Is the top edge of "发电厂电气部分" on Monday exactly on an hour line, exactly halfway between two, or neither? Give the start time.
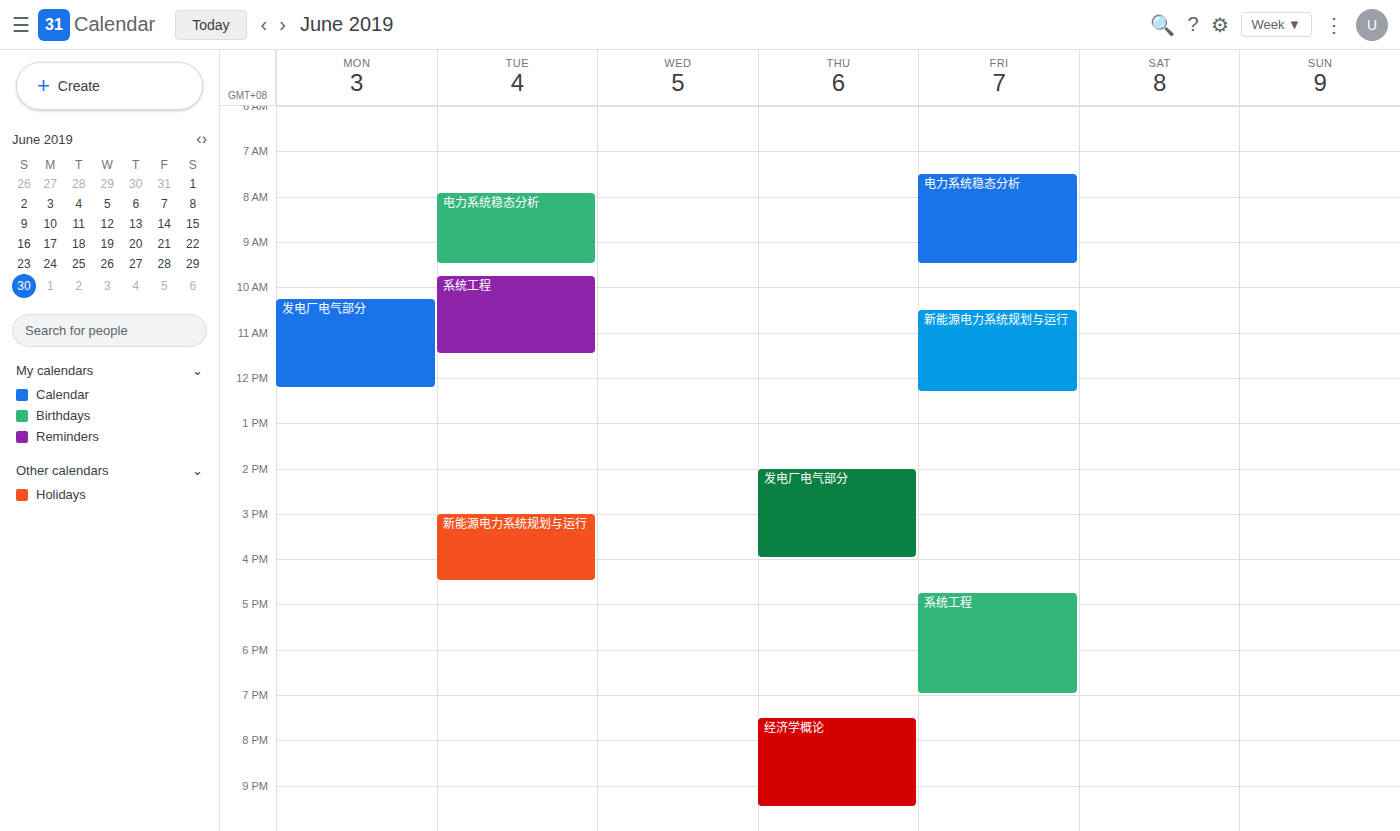
10:15 AM -- neither: a quarter of the way from the 10 AM line to the 11 AM line.